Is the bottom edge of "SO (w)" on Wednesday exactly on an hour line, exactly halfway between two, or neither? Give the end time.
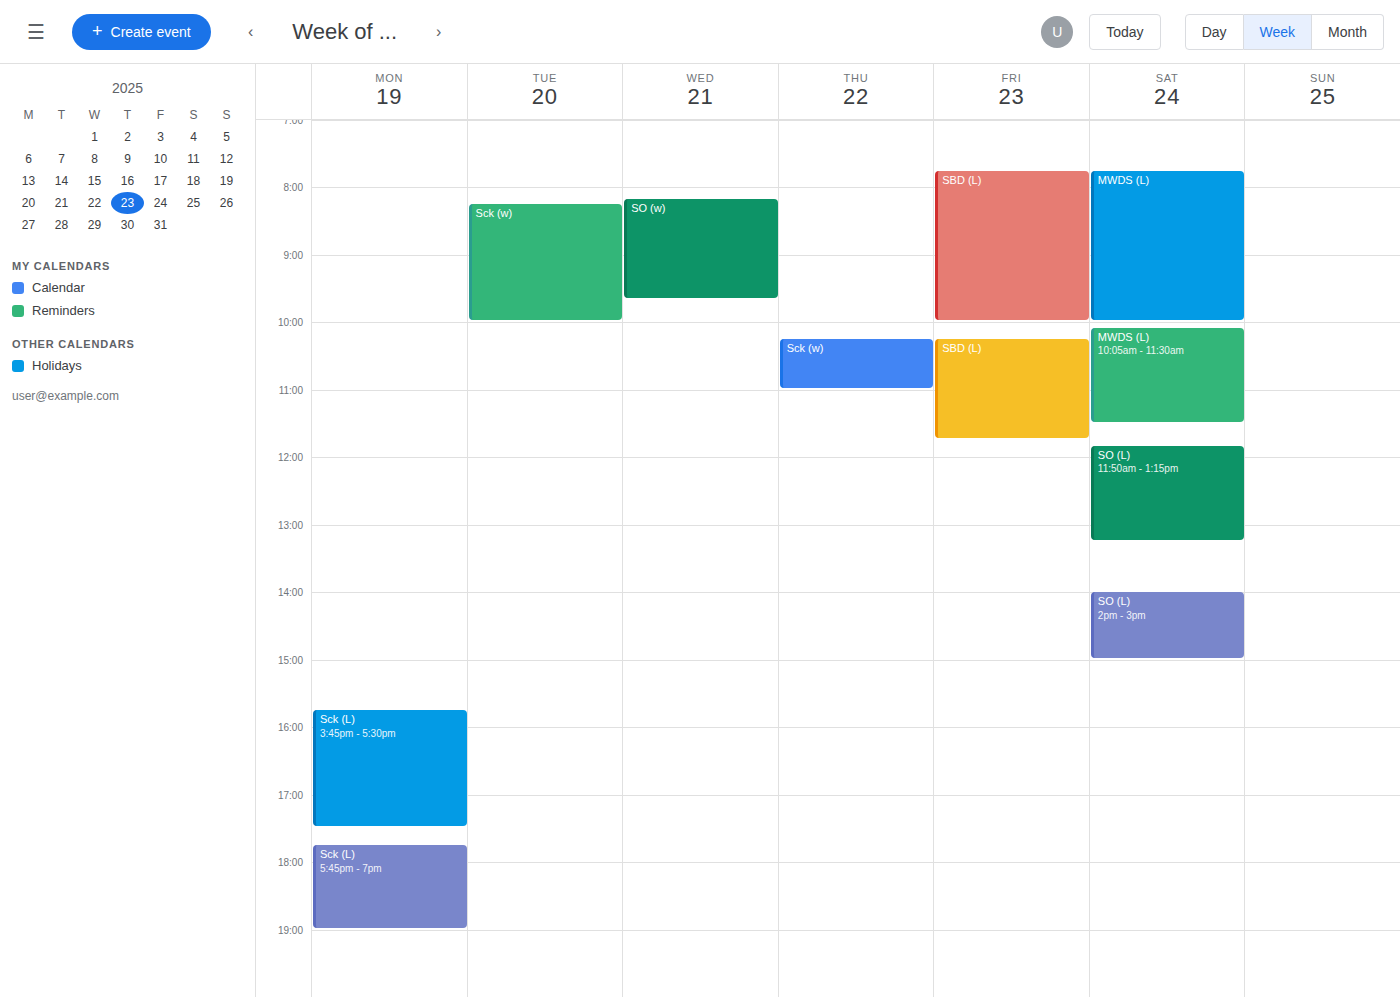
9:40 AM -- neither: 40 minutes below the 9 AM line and 20 minutes above the 10 AM line.